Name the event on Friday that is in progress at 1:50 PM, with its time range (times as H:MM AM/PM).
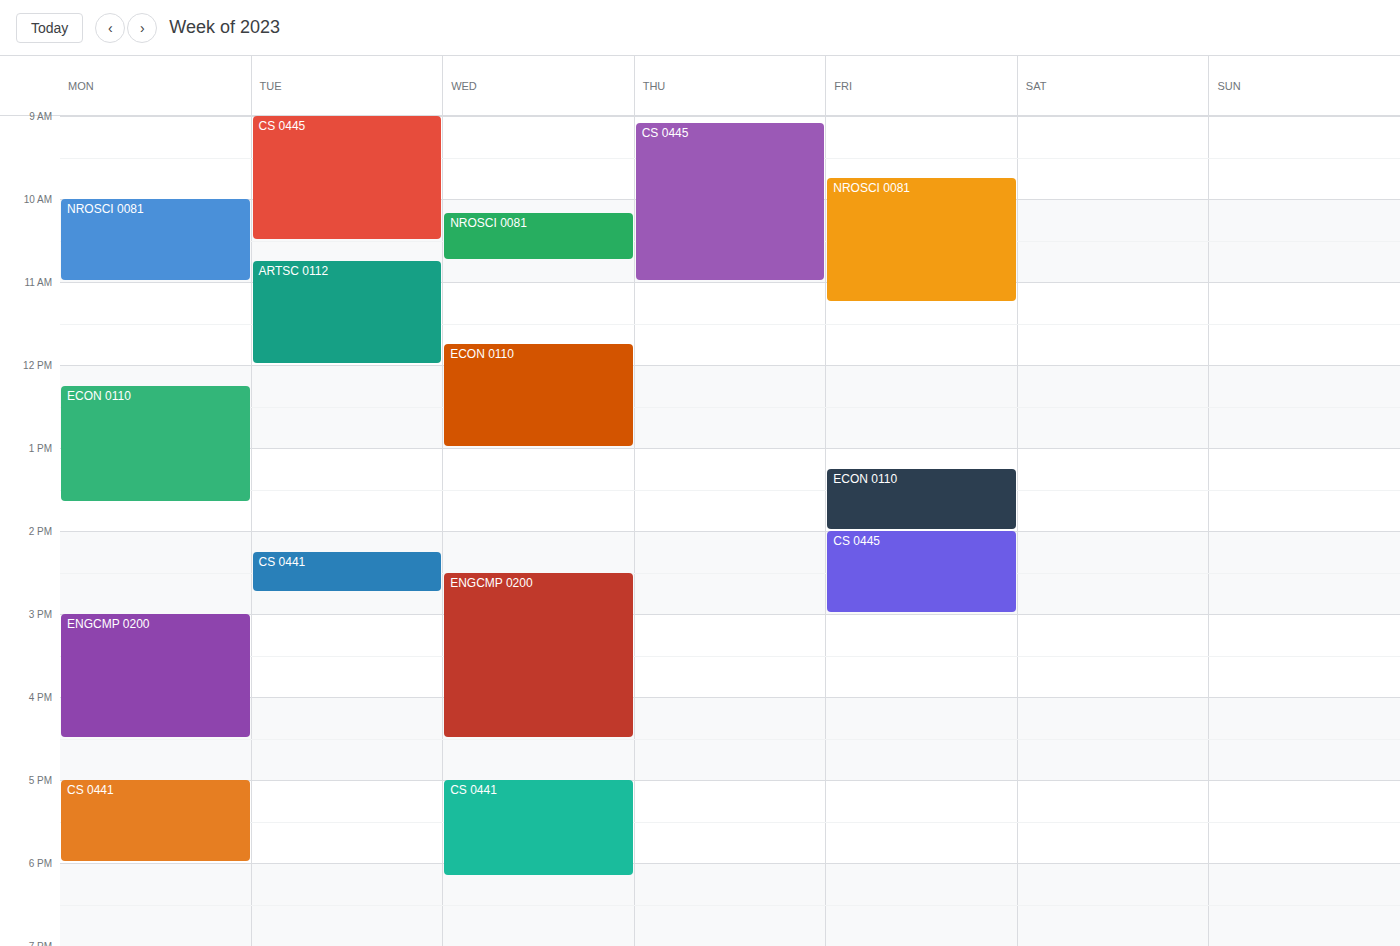
"ECON 0110", 1:15 PM to 2:00 PM